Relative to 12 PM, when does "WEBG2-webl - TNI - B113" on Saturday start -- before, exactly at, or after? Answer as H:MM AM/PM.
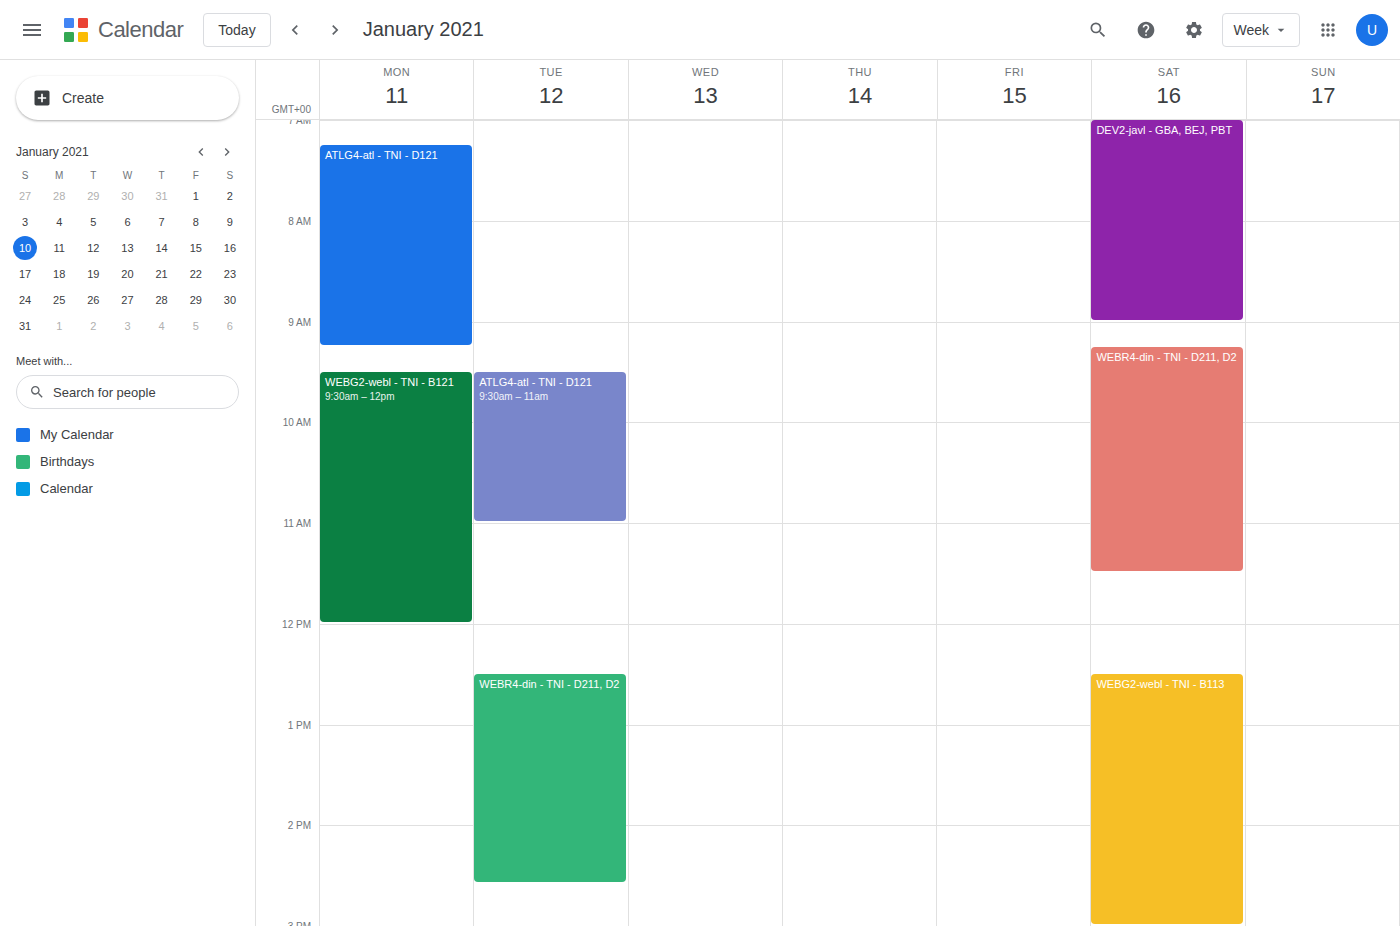
12:30 PM -- after 12 PM, 30 minutes below the 12 PM line.